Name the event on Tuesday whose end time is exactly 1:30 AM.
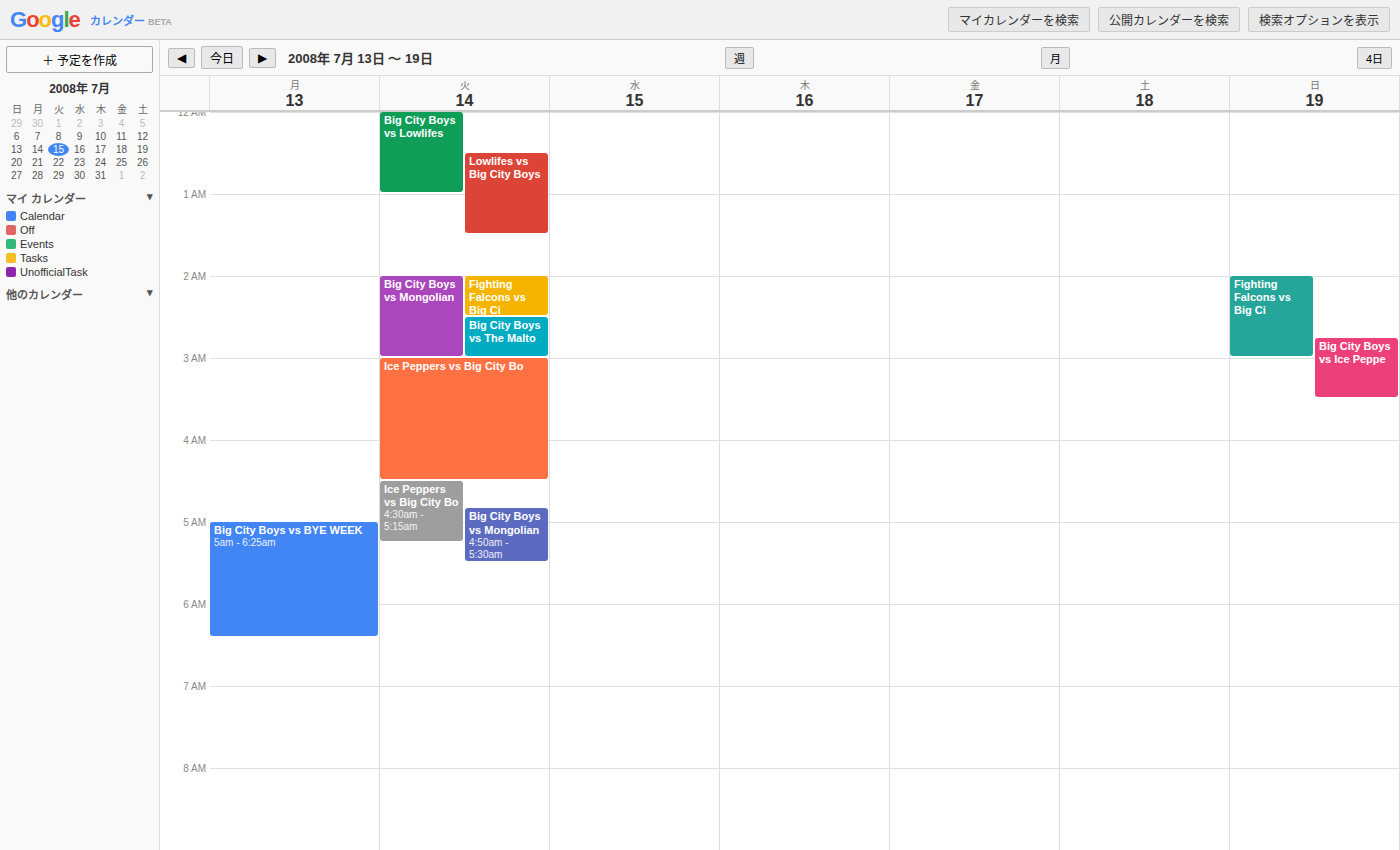
"Lowlifes vs Big City Boys"